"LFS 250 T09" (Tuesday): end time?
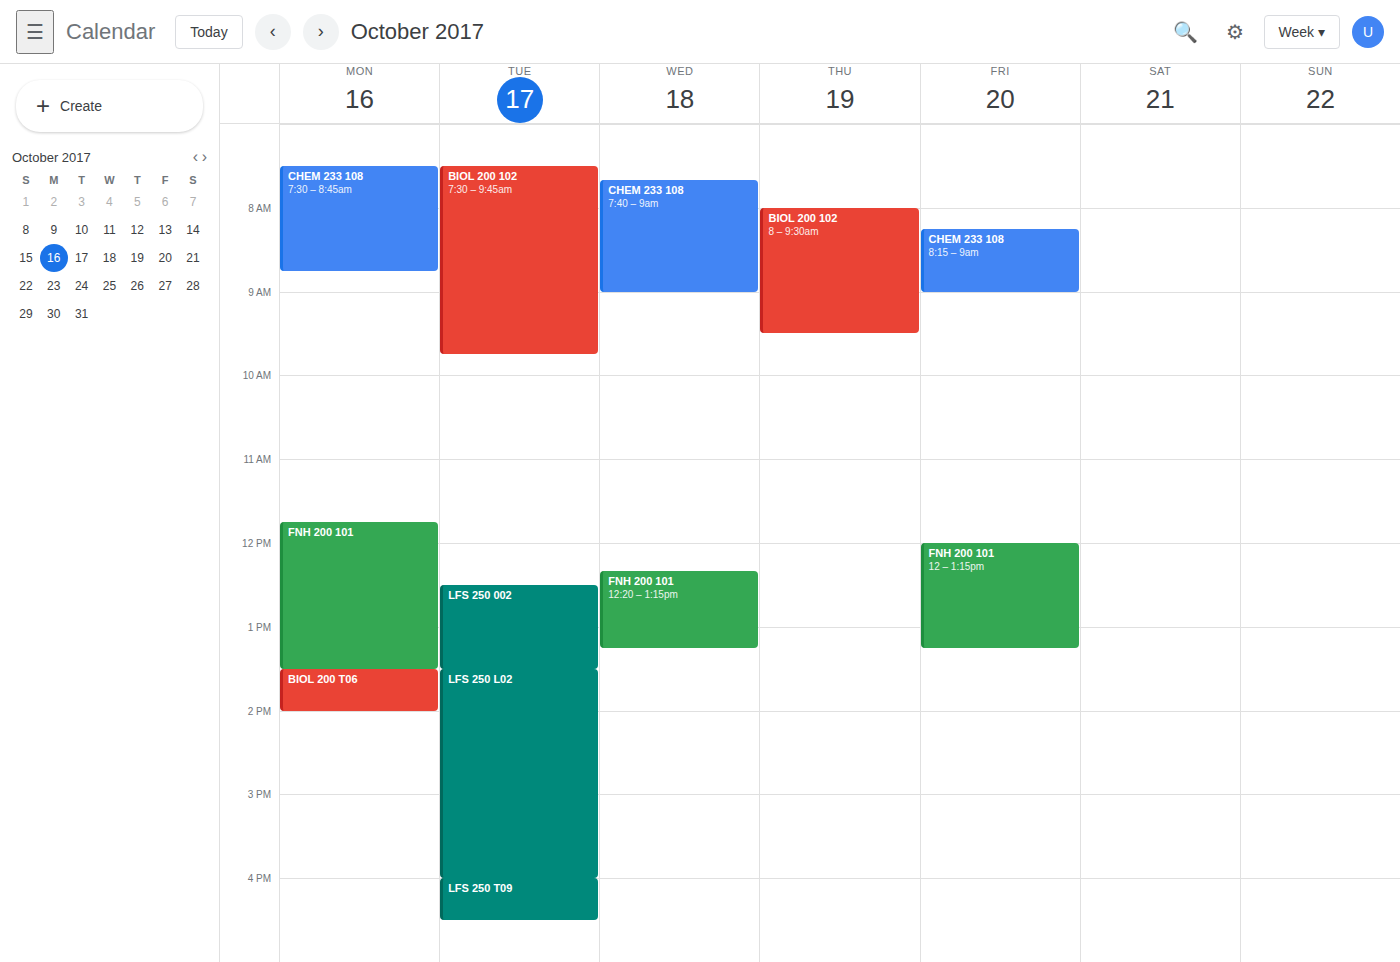
16:30